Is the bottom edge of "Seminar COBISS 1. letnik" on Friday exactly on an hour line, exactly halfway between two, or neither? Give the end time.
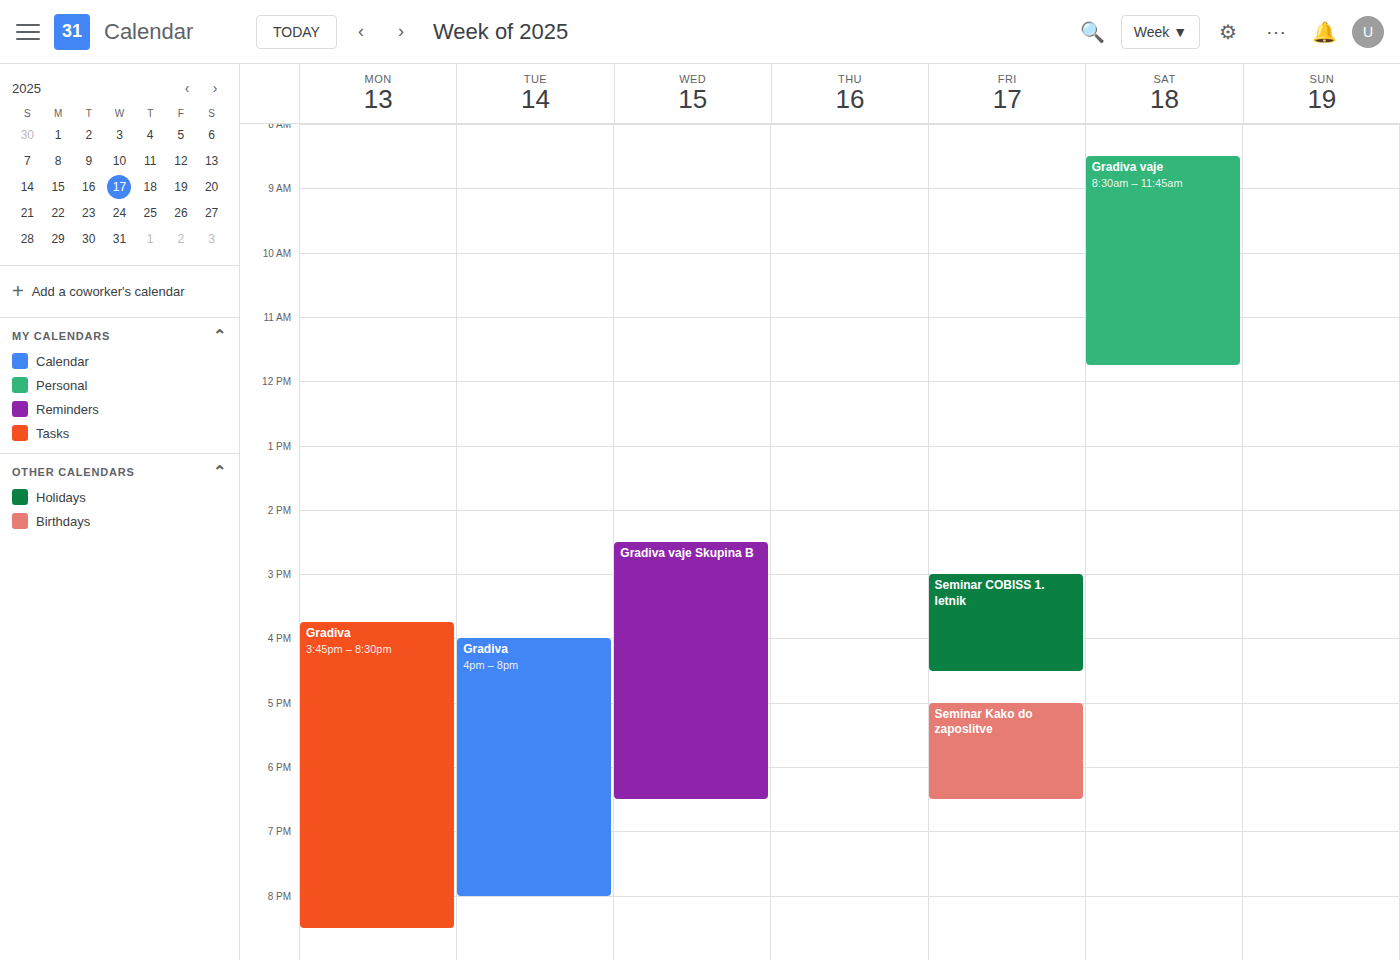
4:30 PM -- halfway between the 4 PM and 5 PM lines.